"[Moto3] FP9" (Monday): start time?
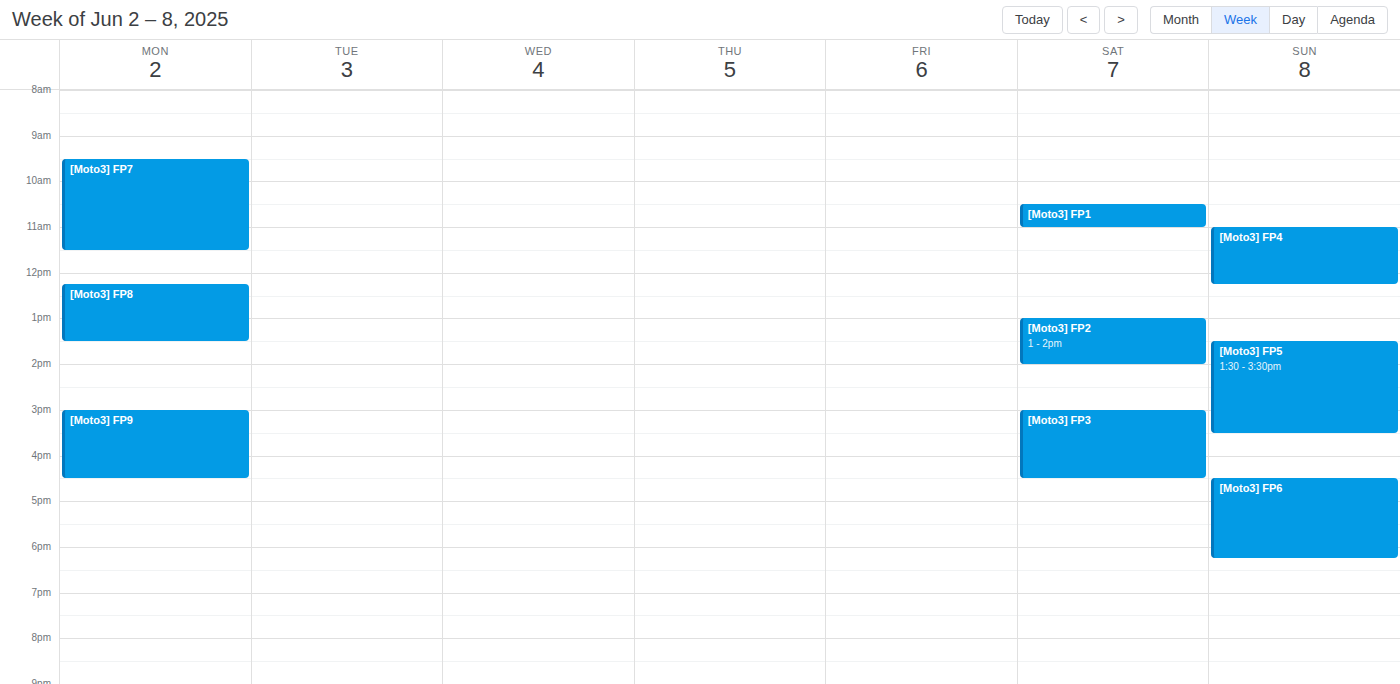
15:00